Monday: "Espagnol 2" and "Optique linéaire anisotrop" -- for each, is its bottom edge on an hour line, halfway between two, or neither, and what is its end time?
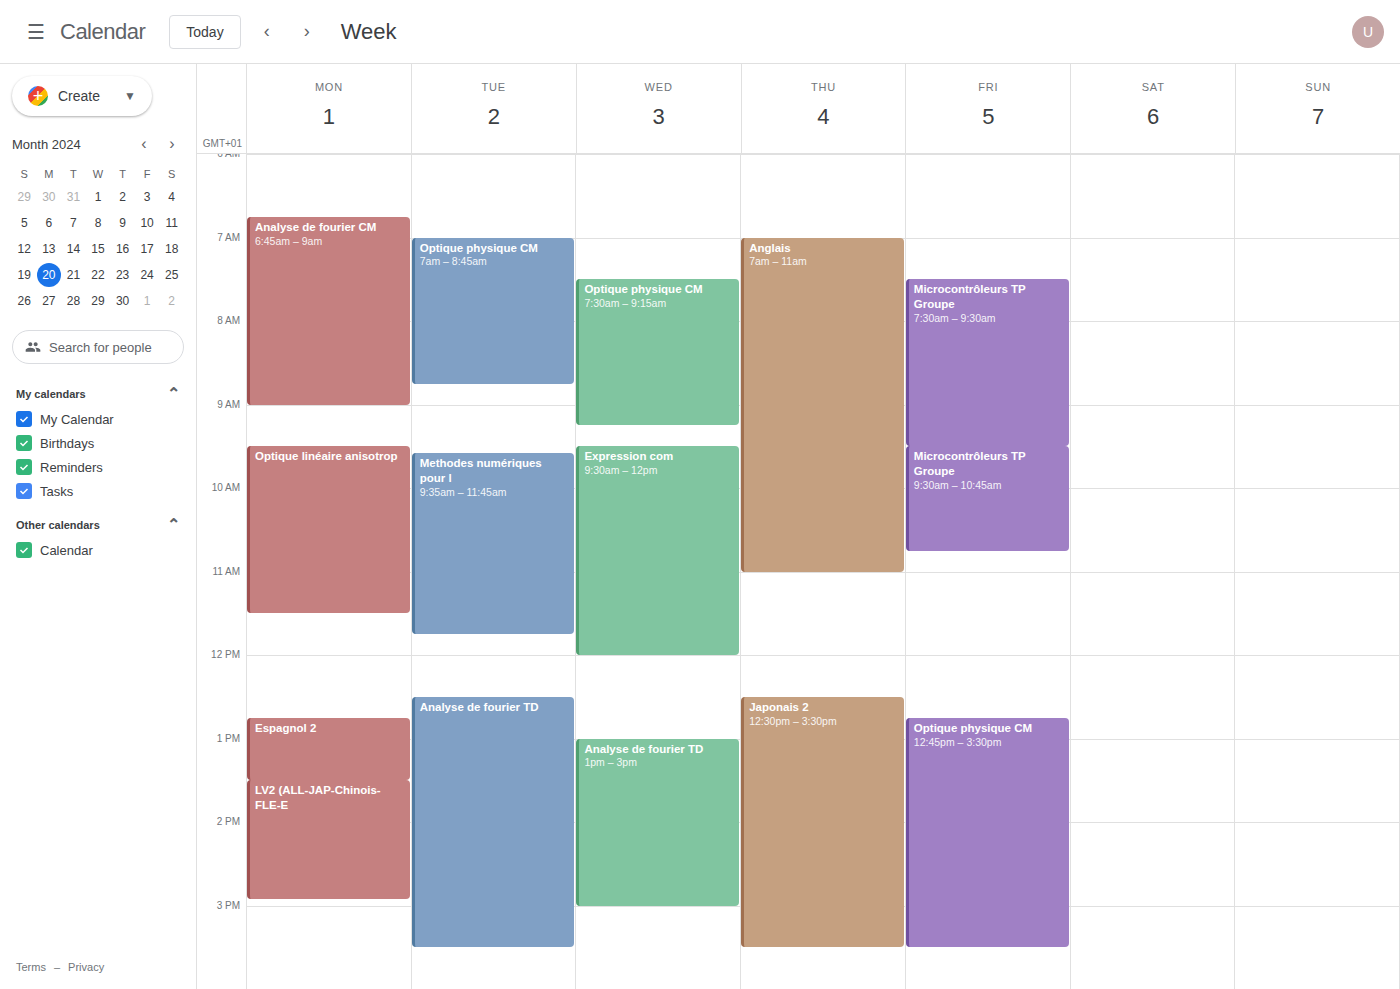
"Espagnol 2": 1:30 PM, halfway between the 1 PM and 2 PM lines. "Optique linéaire anisotrop": 11:30 AM, halfway between the 11 AM and 12 PM lines.